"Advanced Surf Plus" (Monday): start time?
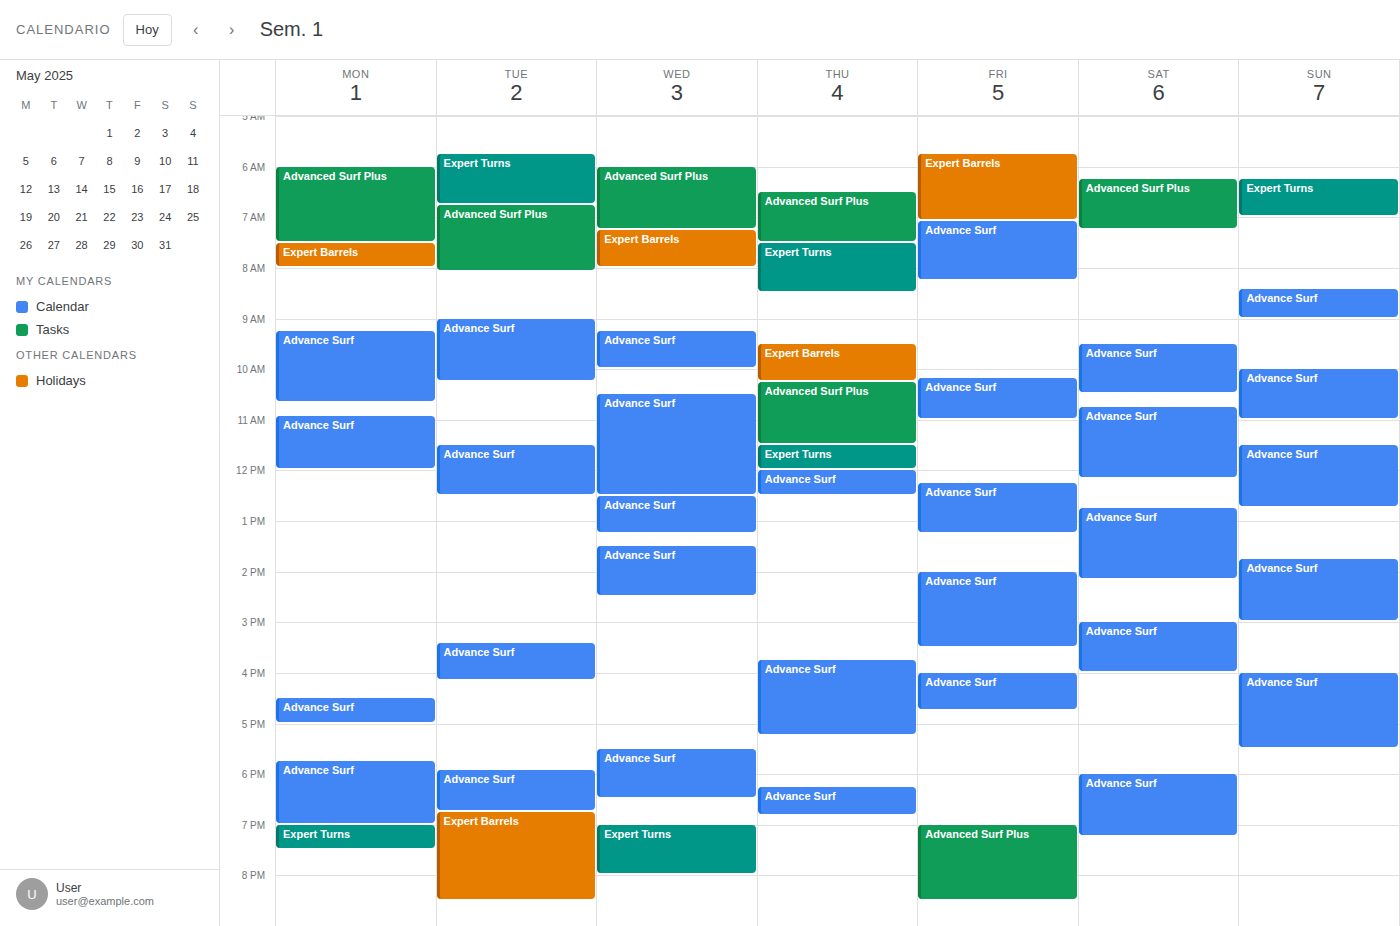
6:00 AM